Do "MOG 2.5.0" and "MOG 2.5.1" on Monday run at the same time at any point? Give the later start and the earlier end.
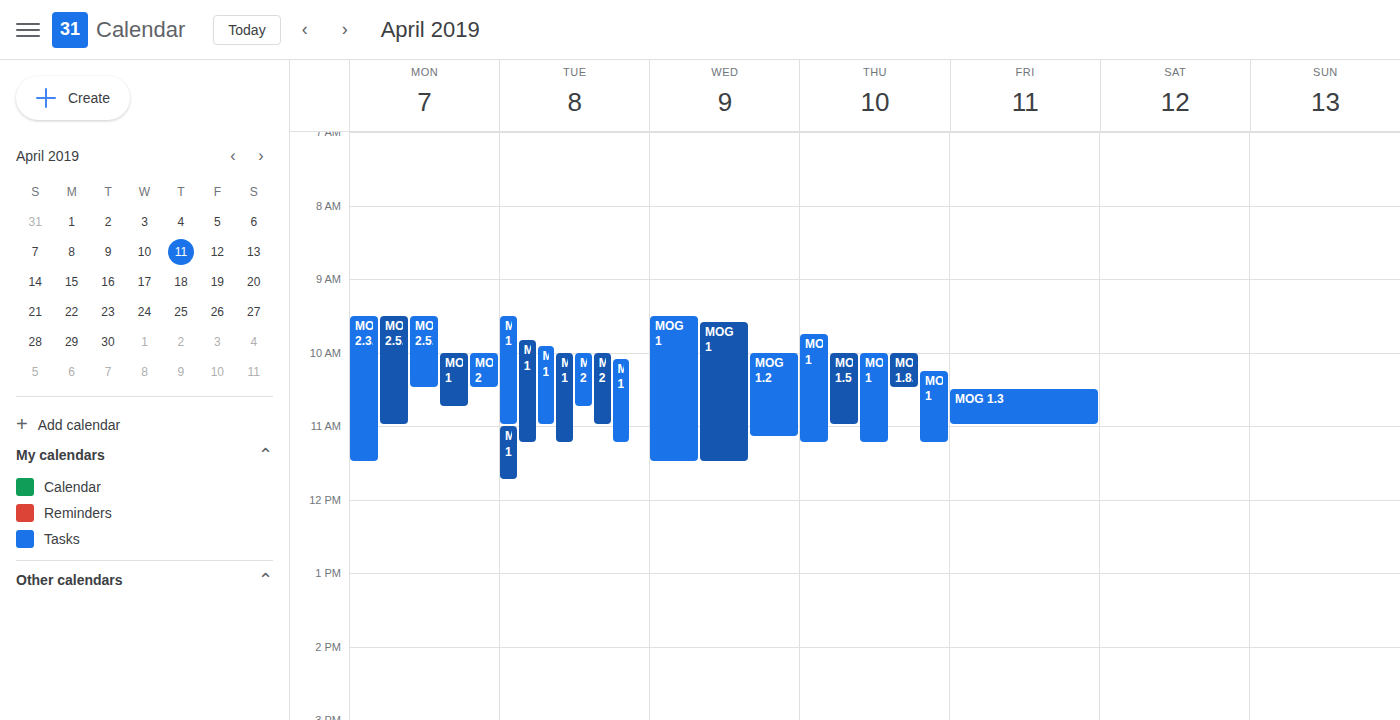
"MOG 2.5.0" starts at 9:30 AM, before "MOG 2.5.1" ends at 10:30 AM -- they overlap.